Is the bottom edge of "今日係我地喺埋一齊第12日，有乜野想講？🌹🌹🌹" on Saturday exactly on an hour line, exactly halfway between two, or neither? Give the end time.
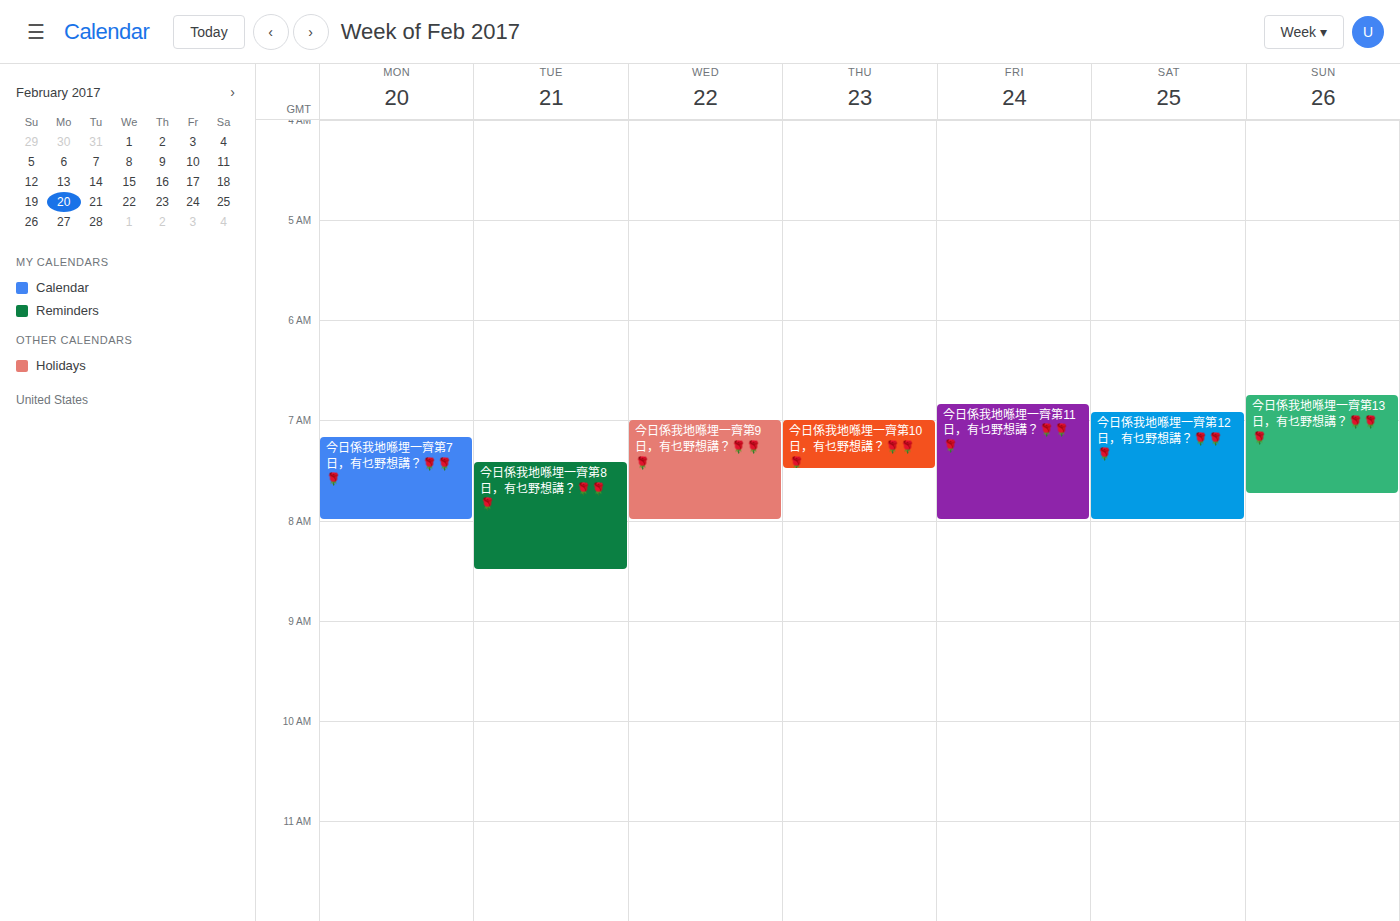
8:00 AM -- exactly on the 8 AM line.